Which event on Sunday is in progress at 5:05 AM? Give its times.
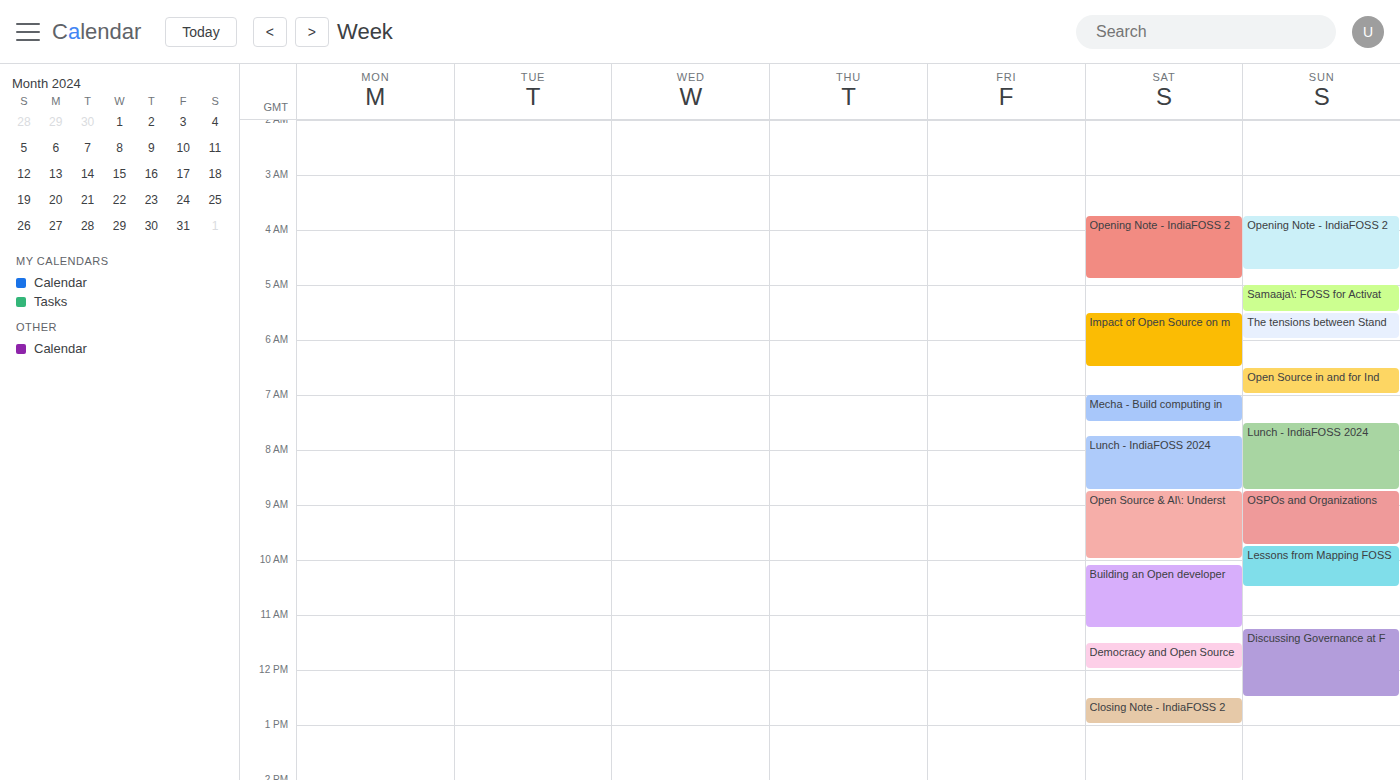
"Samaaja\: FOSS for Activat", 5:00 AM to 5:30 AM